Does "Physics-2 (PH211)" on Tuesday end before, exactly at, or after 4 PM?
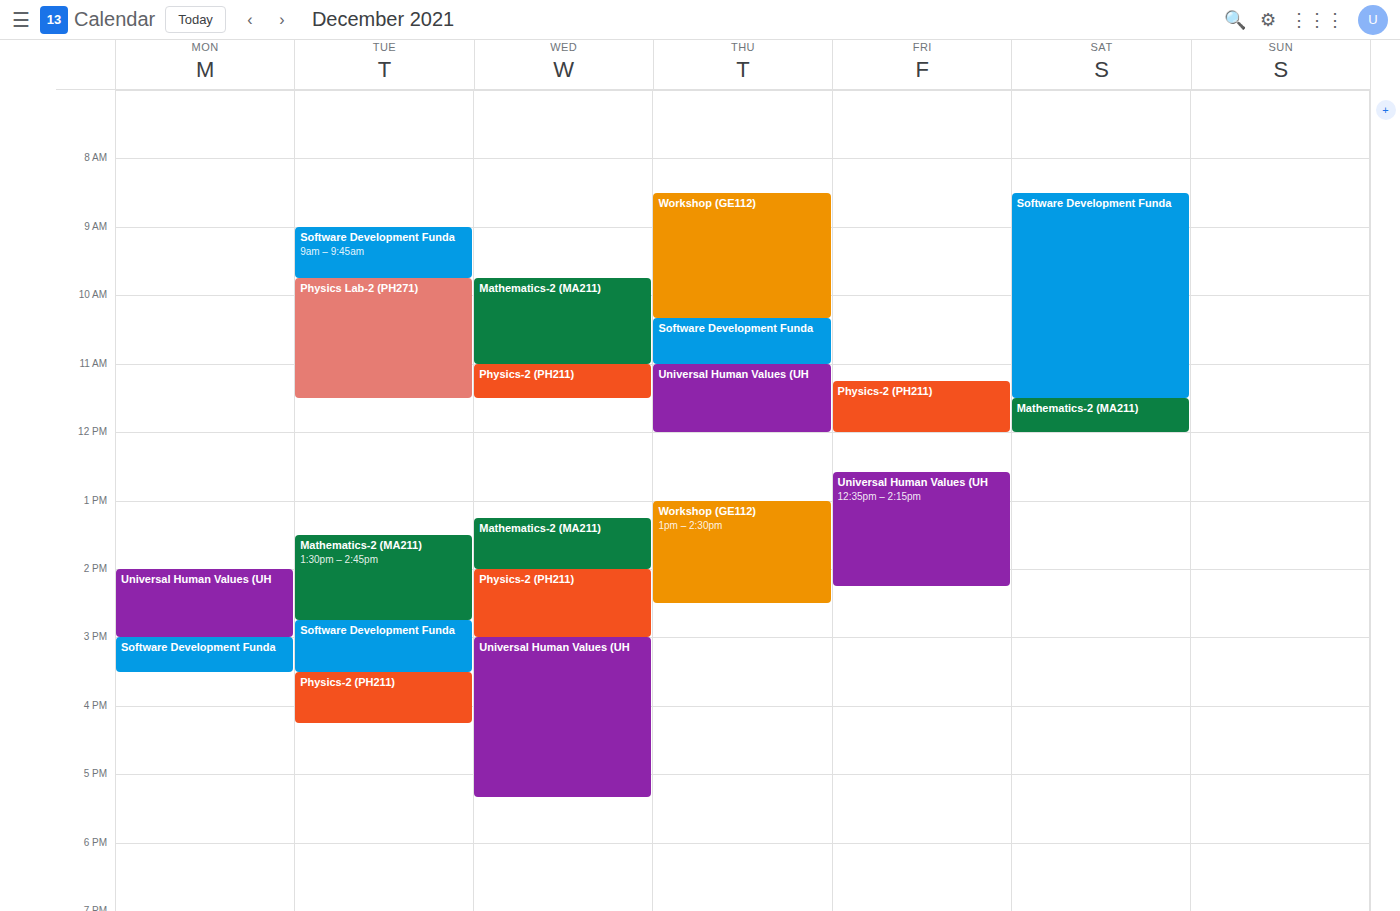
4:15 PM -- after 4 PM, 15 minutes below the 4 PM line.